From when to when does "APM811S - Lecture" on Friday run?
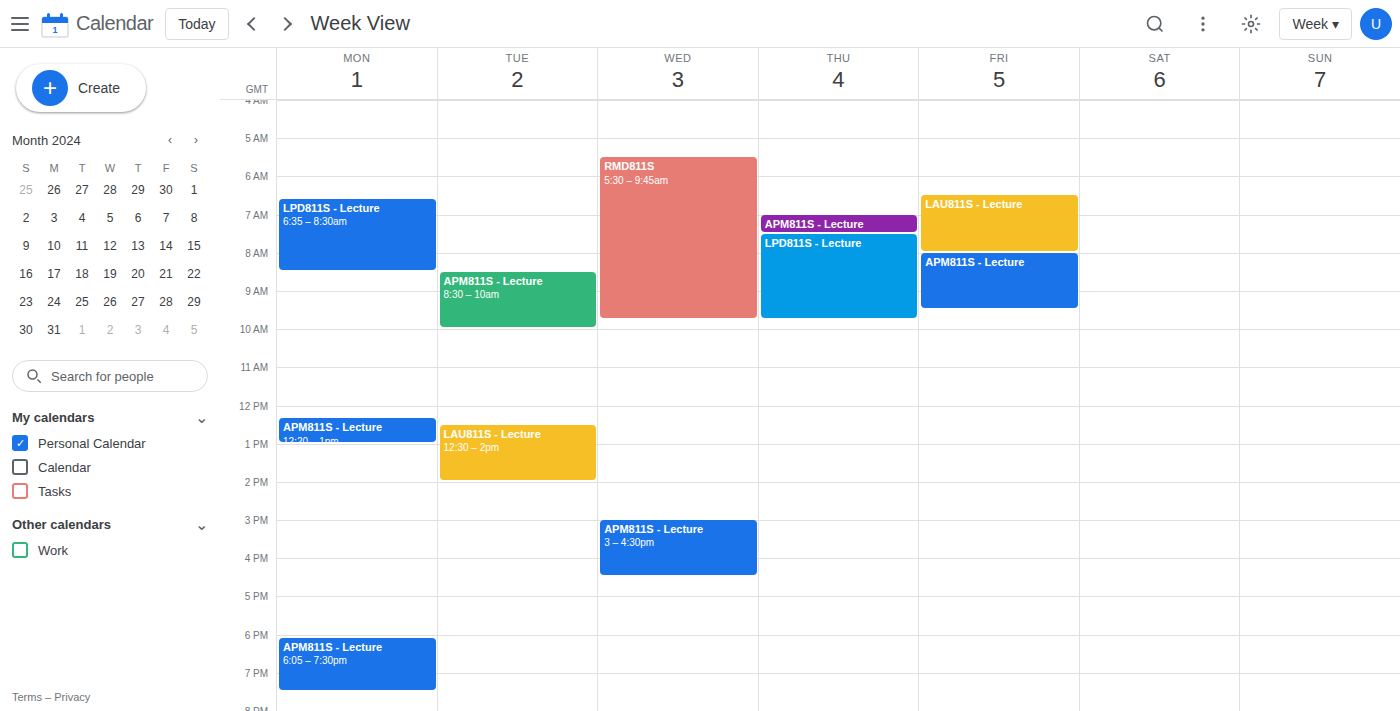
08:00 to 09:30